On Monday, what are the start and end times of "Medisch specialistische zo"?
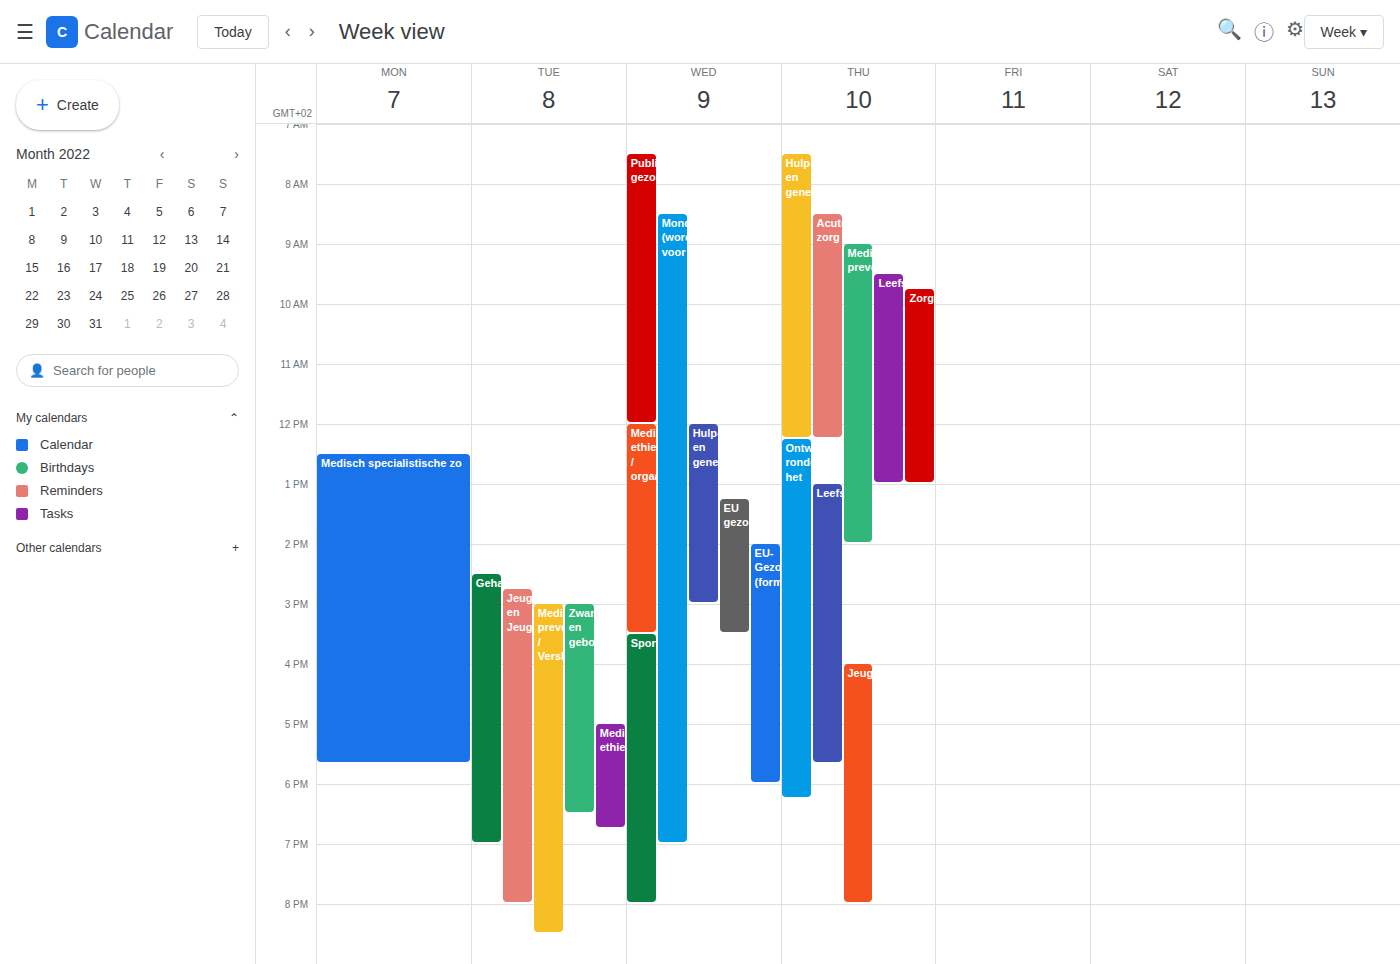
12:30 PM to 5:40 PM